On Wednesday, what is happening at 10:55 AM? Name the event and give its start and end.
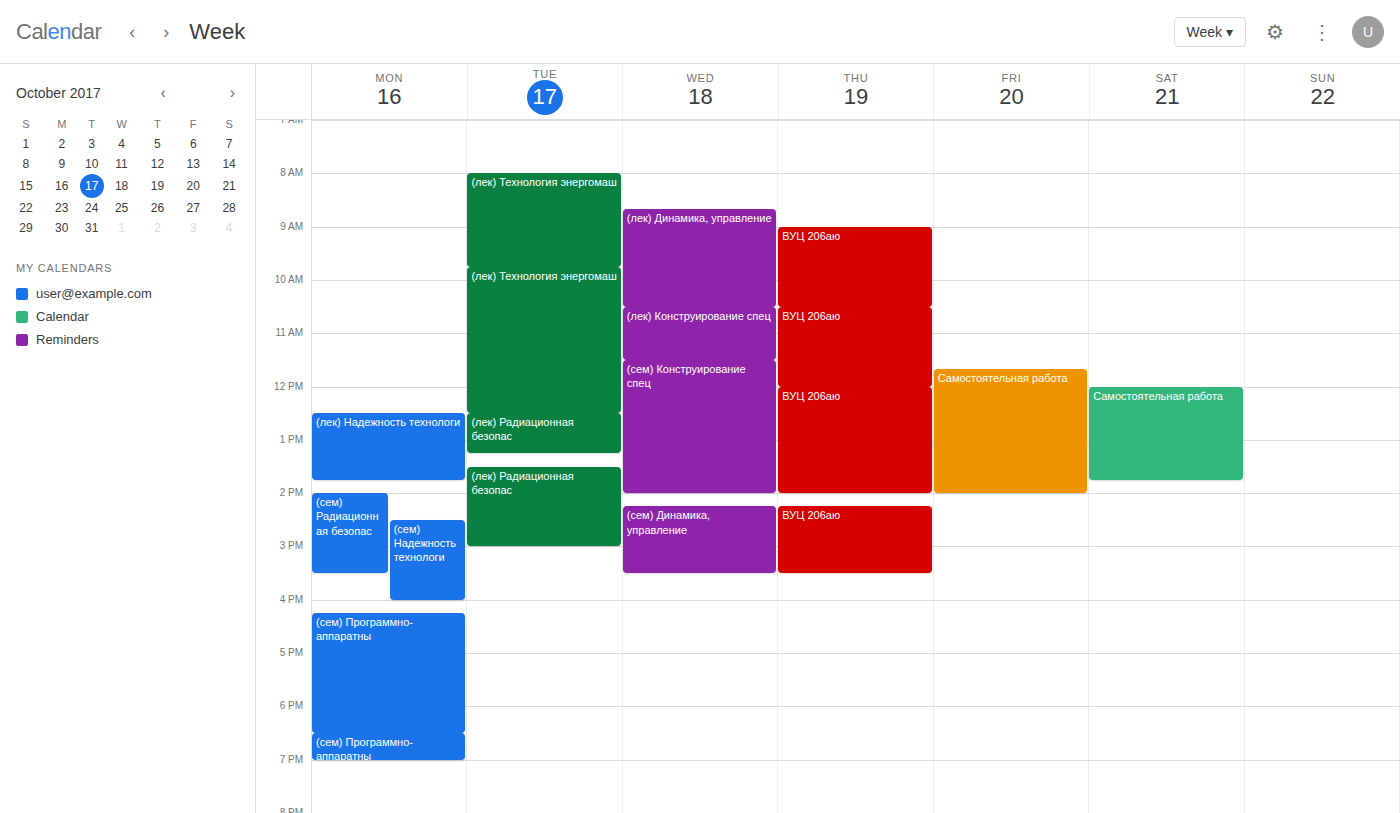
"(лек) Конструирование спец", 10:30 AM to 11:30 AM